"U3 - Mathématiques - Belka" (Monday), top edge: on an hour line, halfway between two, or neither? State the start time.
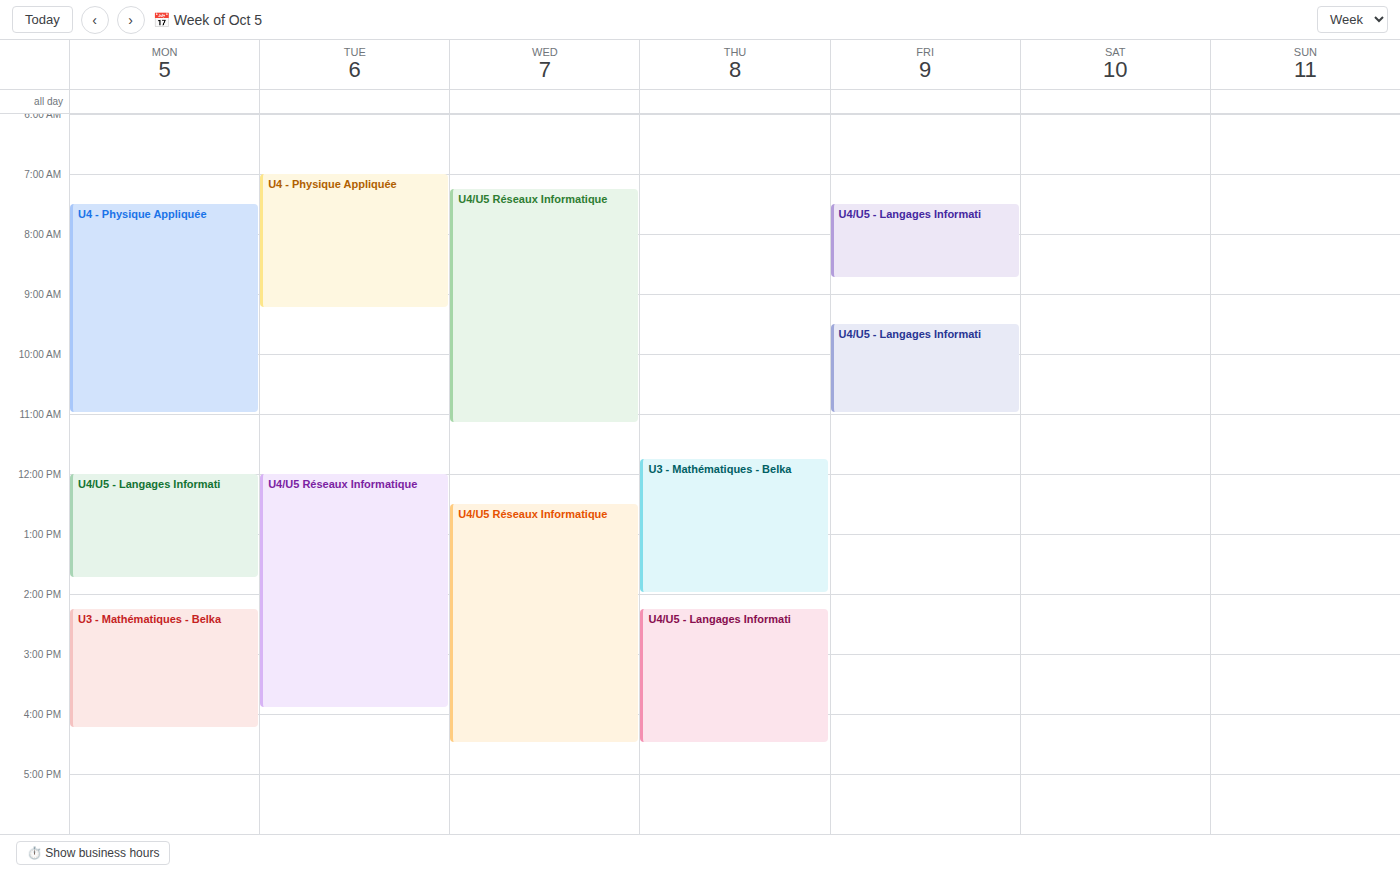
2:15 PM -- neither: a quarter of the way from the 2 PM line to the 3 PM line.